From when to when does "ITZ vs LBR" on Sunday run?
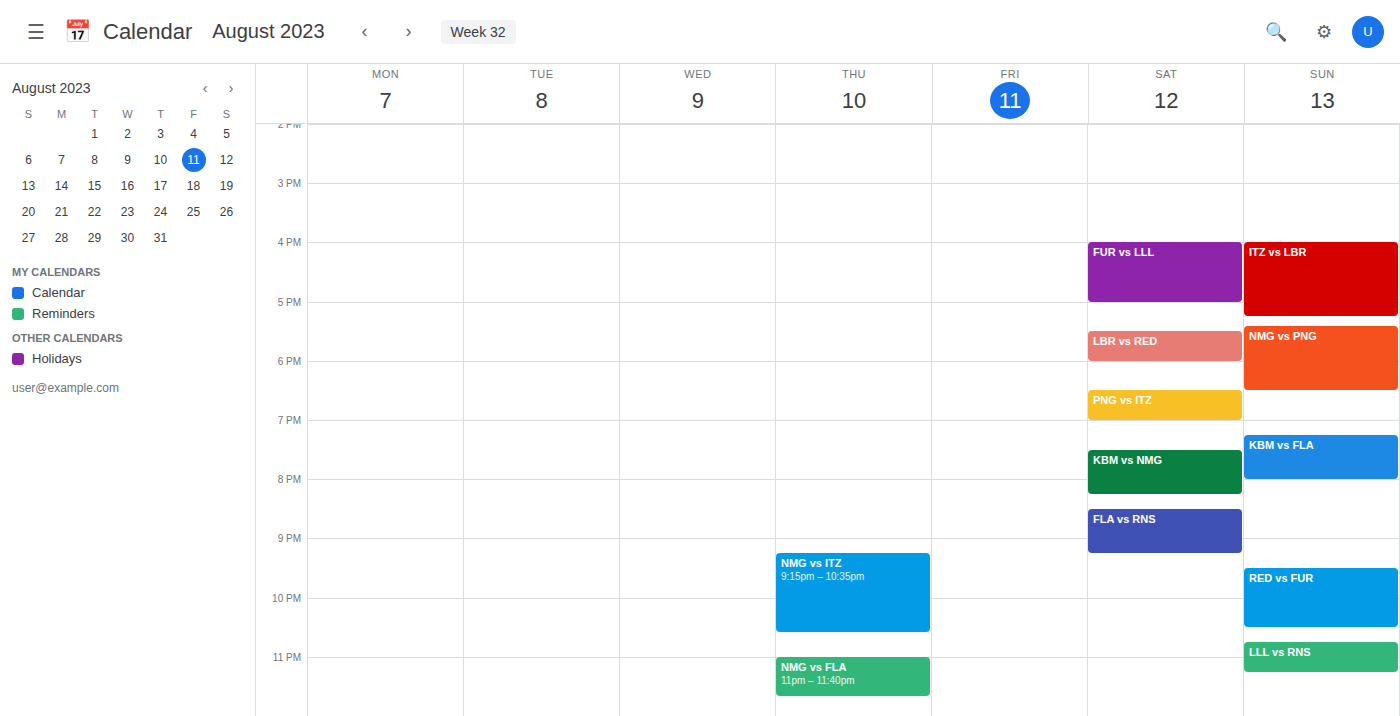
4:00 PM to 5:15 PM